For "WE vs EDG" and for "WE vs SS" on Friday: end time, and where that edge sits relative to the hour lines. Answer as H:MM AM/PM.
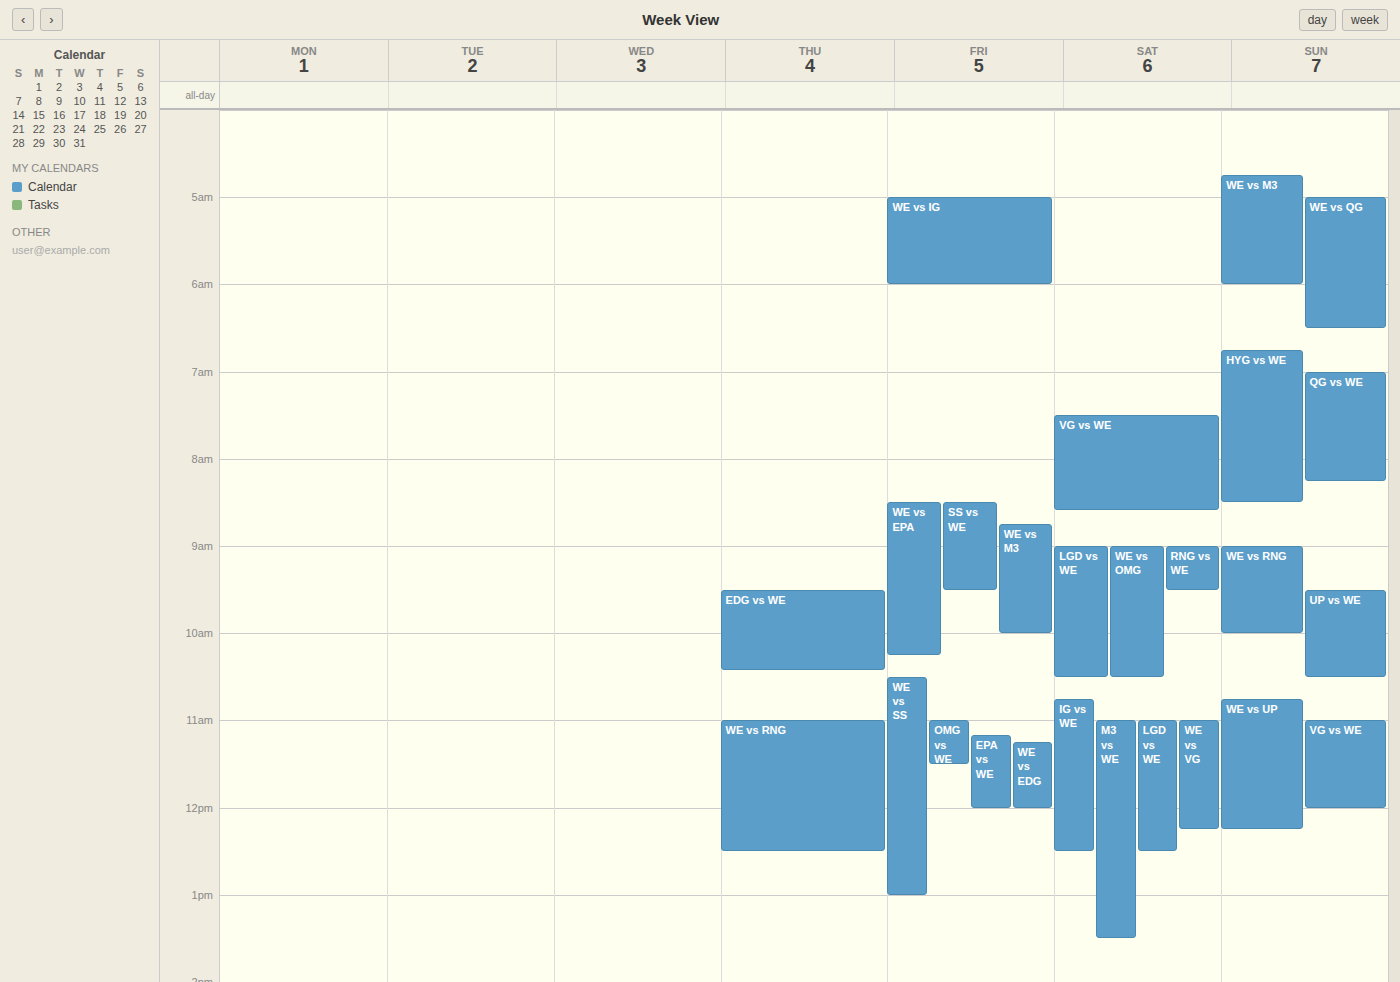
"WE vs EDG": 12:00 PM, exactly on the 12 PM line. "WE vs SS": 1:00 PM, exactly on the 1 PM line.